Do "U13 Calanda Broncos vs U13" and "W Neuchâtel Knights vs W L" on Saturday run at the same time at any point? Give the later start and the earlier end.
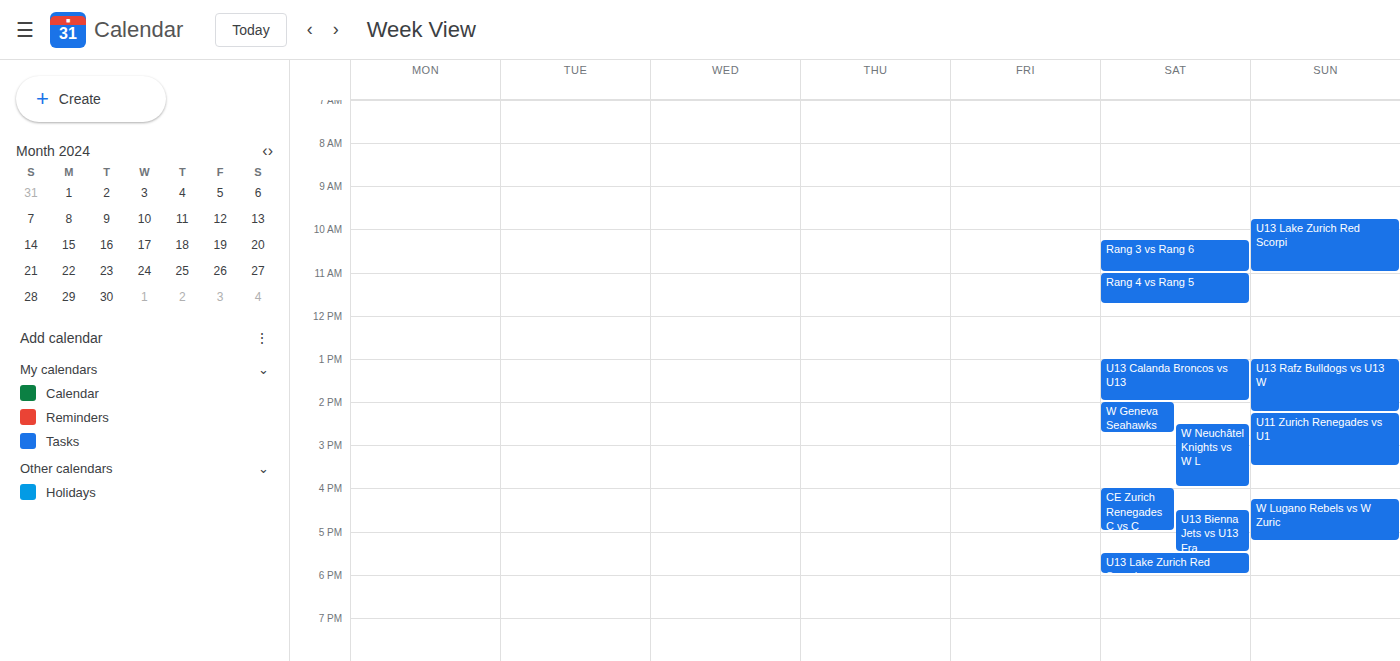
"U13 Calanda Broncos vs U13" ends at 2:00 PM and "W Neuchâtel Knights vs W L" starts at 2:30 PM -- no overlap.